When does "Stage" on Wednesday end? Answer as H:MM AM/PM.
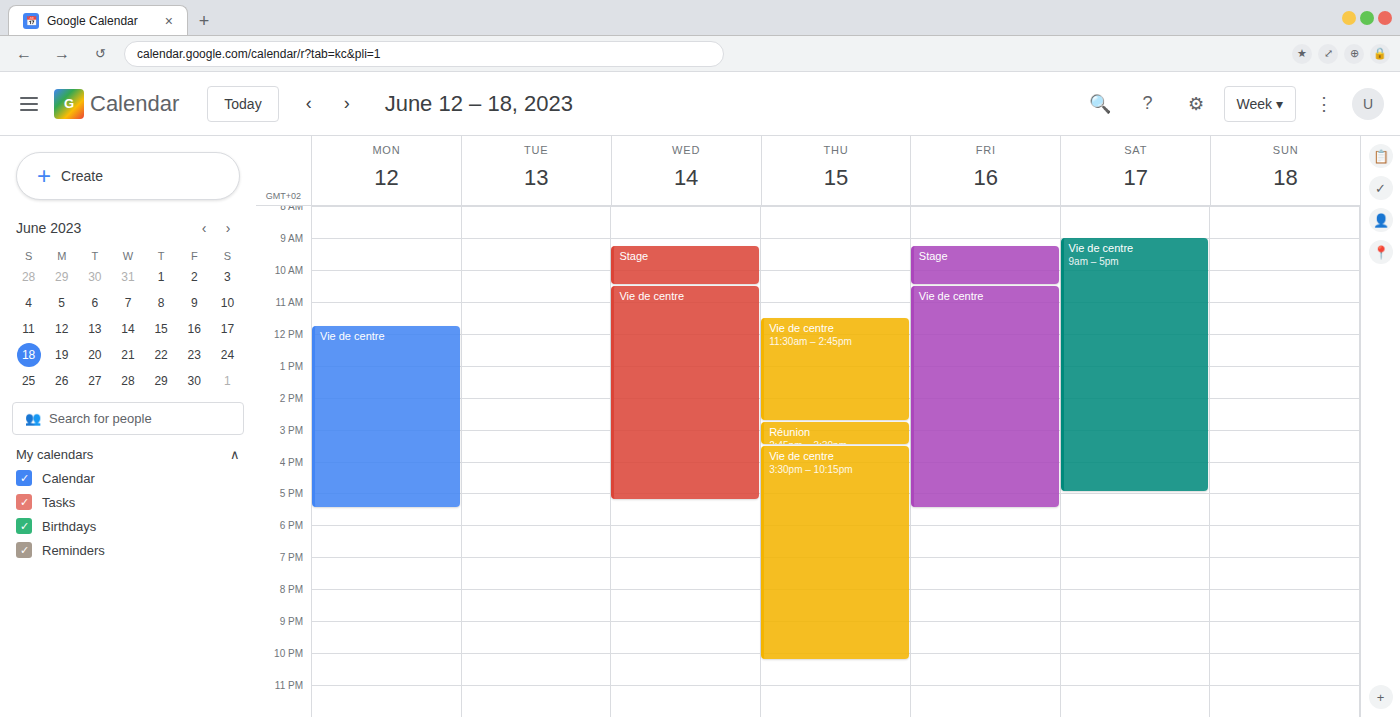
10:30 AM